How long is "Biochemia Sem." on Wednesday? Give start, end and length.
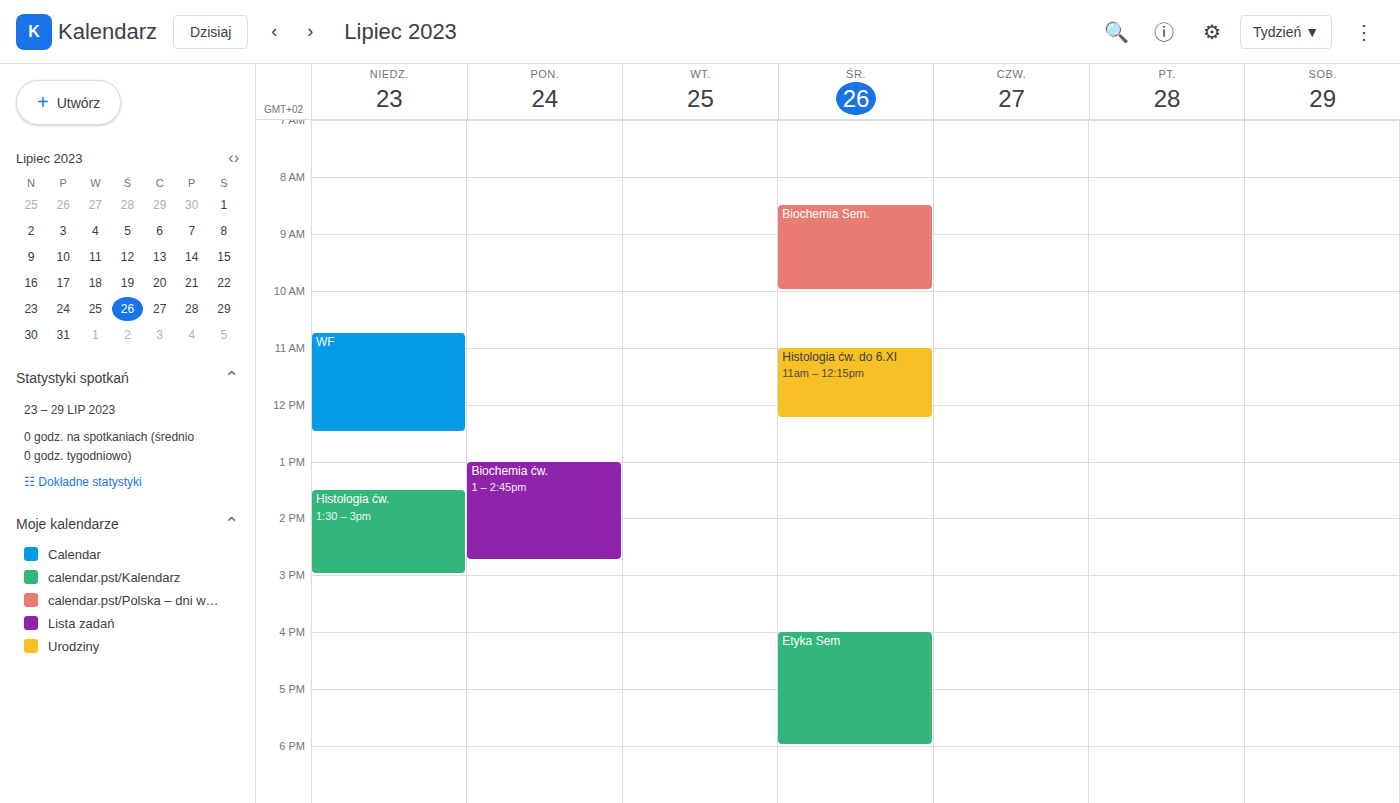
8:30 AM to 10:00 AM, 1 hour 30 minutes